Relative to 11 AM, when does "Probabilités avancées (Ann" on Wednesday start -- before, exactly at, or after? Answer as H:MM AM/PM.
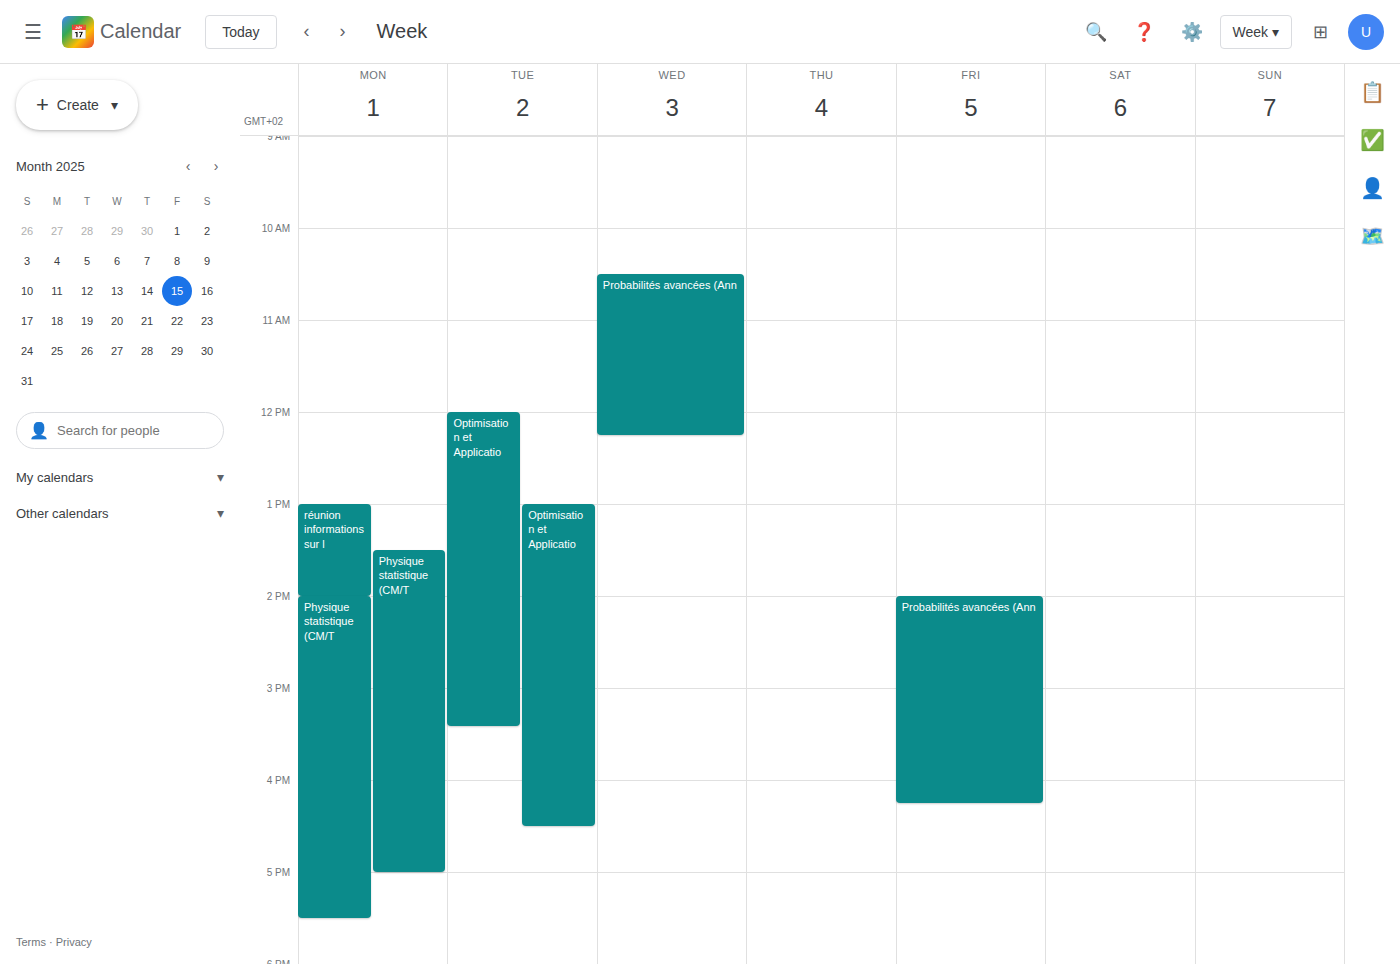
10:30 AM -- before 11 AM, 30 minutes above the 11 AM line.